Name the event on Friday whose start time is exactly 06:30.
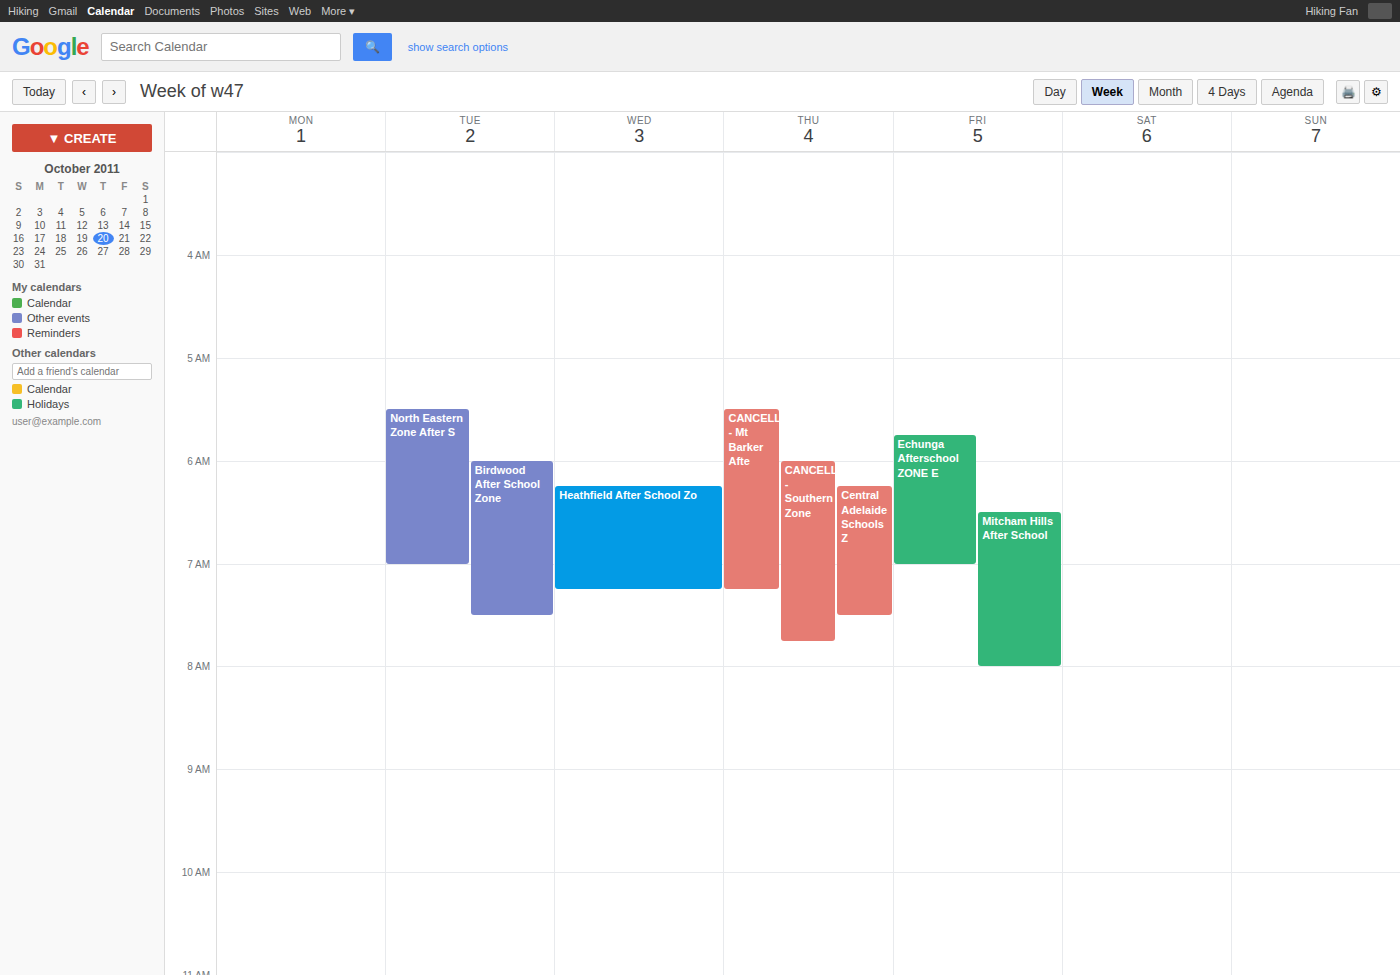
"Mitcham Hills After School"